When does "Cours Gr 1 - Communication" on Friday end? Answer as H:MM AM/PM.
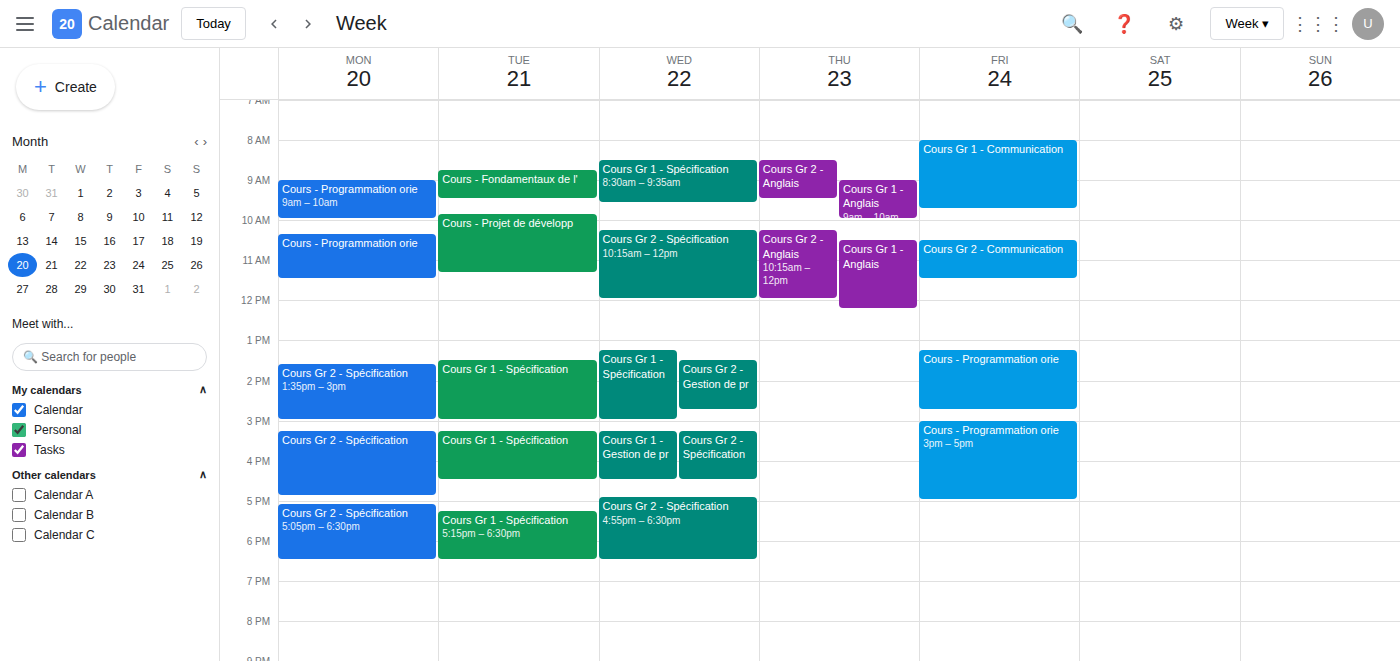
9:45 AM